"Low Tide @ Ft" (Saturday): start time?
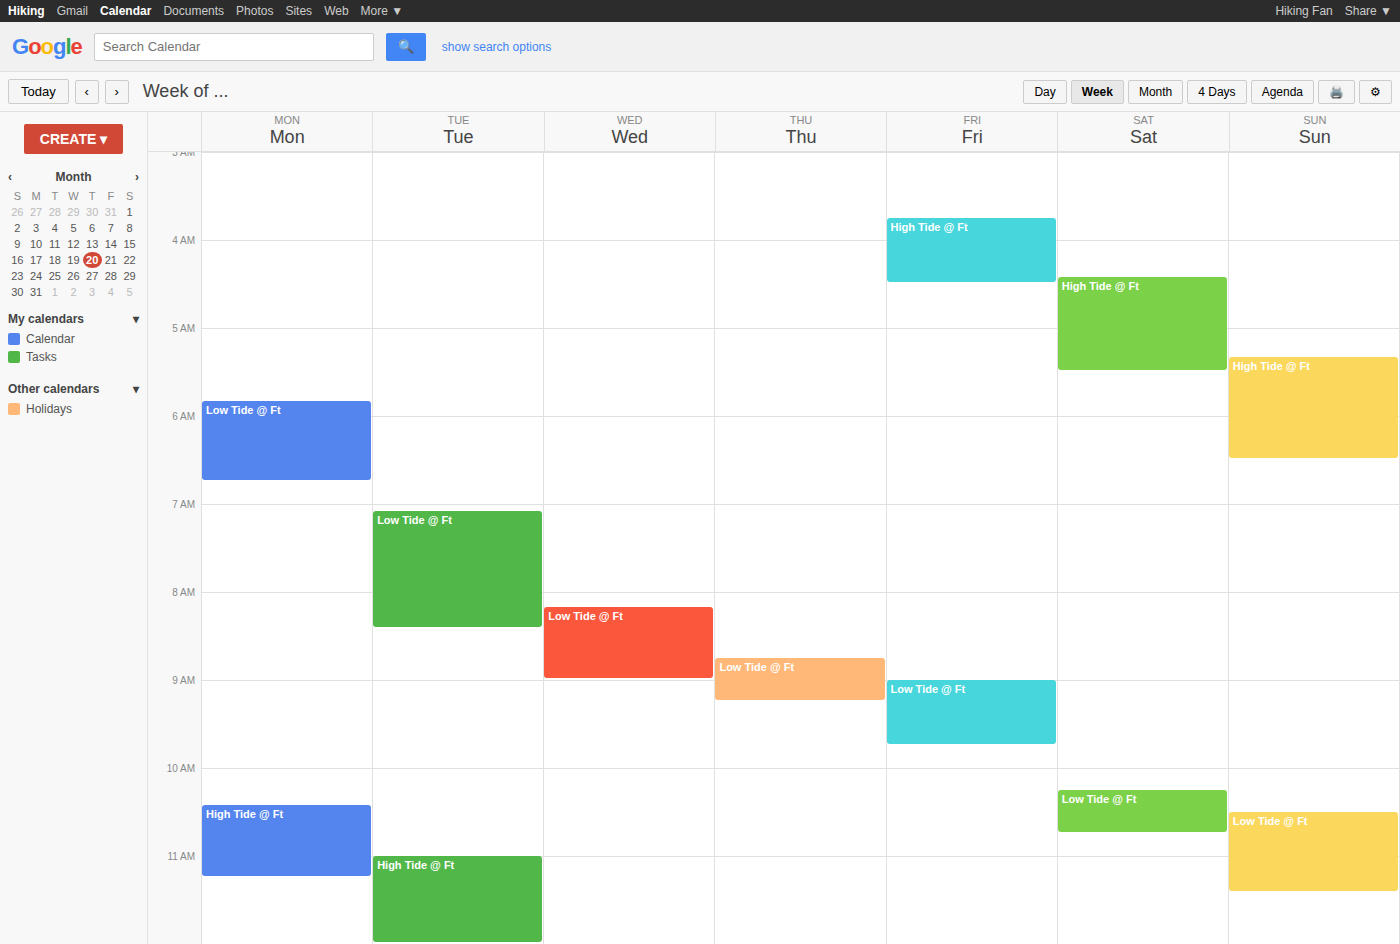
10:15 AM